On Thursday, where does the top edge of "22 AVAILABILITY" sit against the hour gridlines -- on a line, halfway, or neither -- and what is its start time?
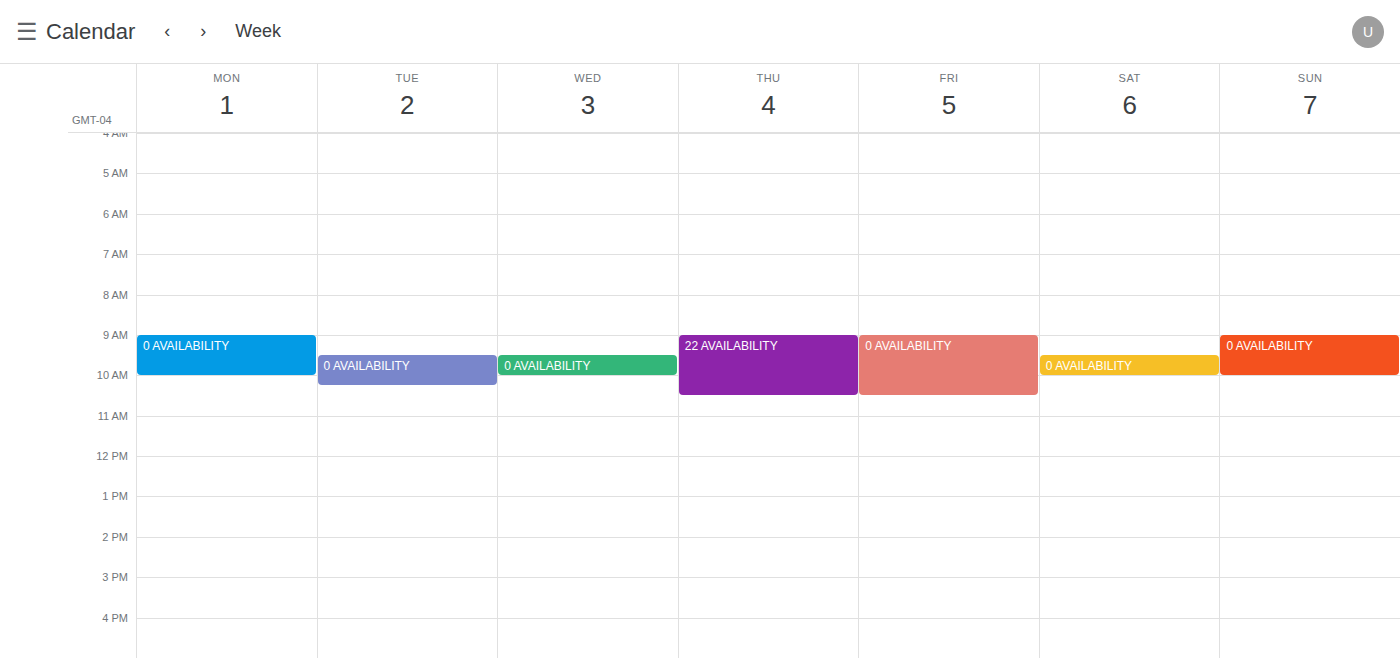
9:00 AM -- exactly on the 9 AM line.